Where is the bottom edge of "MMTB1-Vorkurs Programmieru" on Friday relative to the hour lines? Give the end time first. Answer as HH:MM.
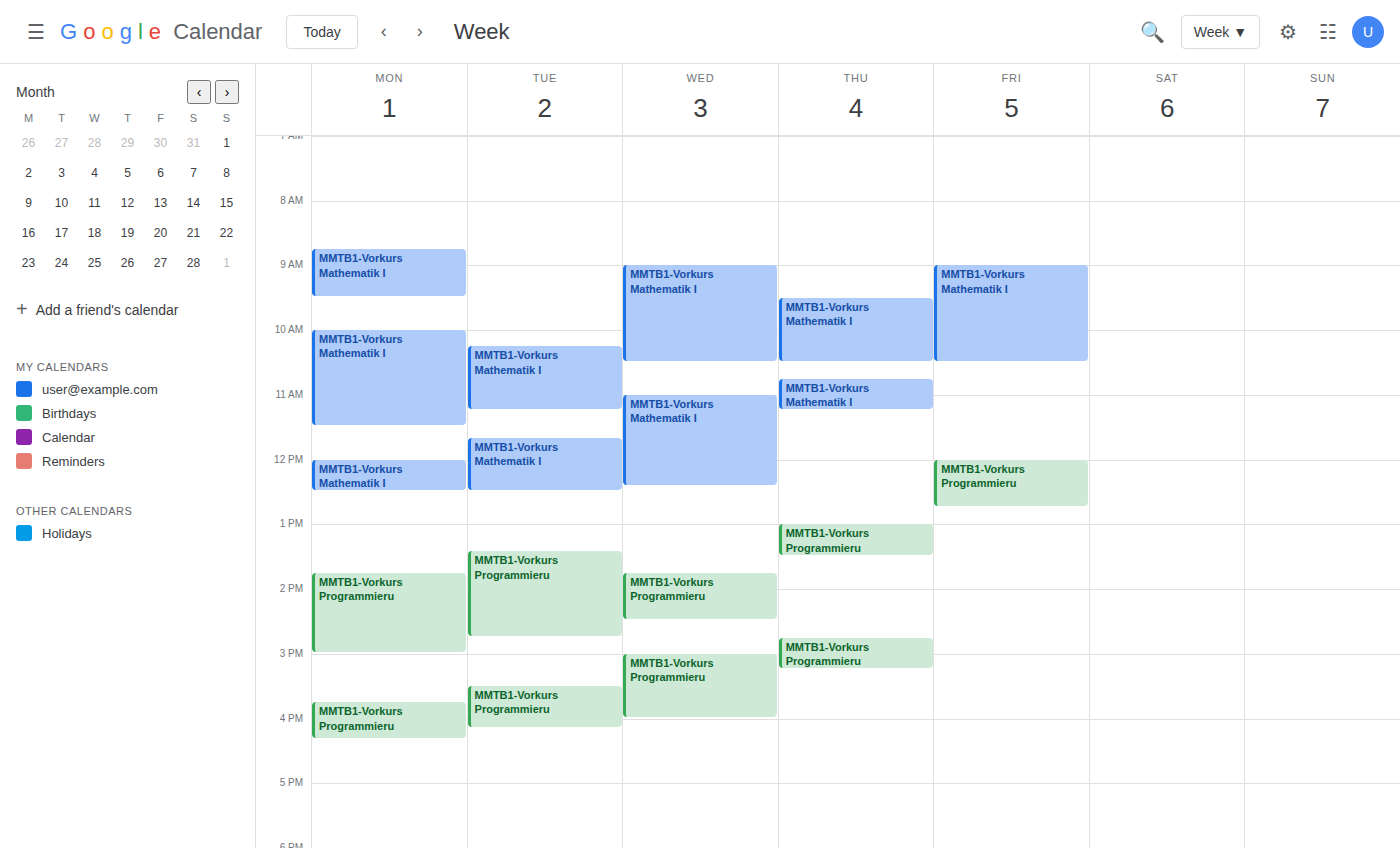
12:45 -- neither: three quarters of the way from the 12:00 line to the 13:00 line.